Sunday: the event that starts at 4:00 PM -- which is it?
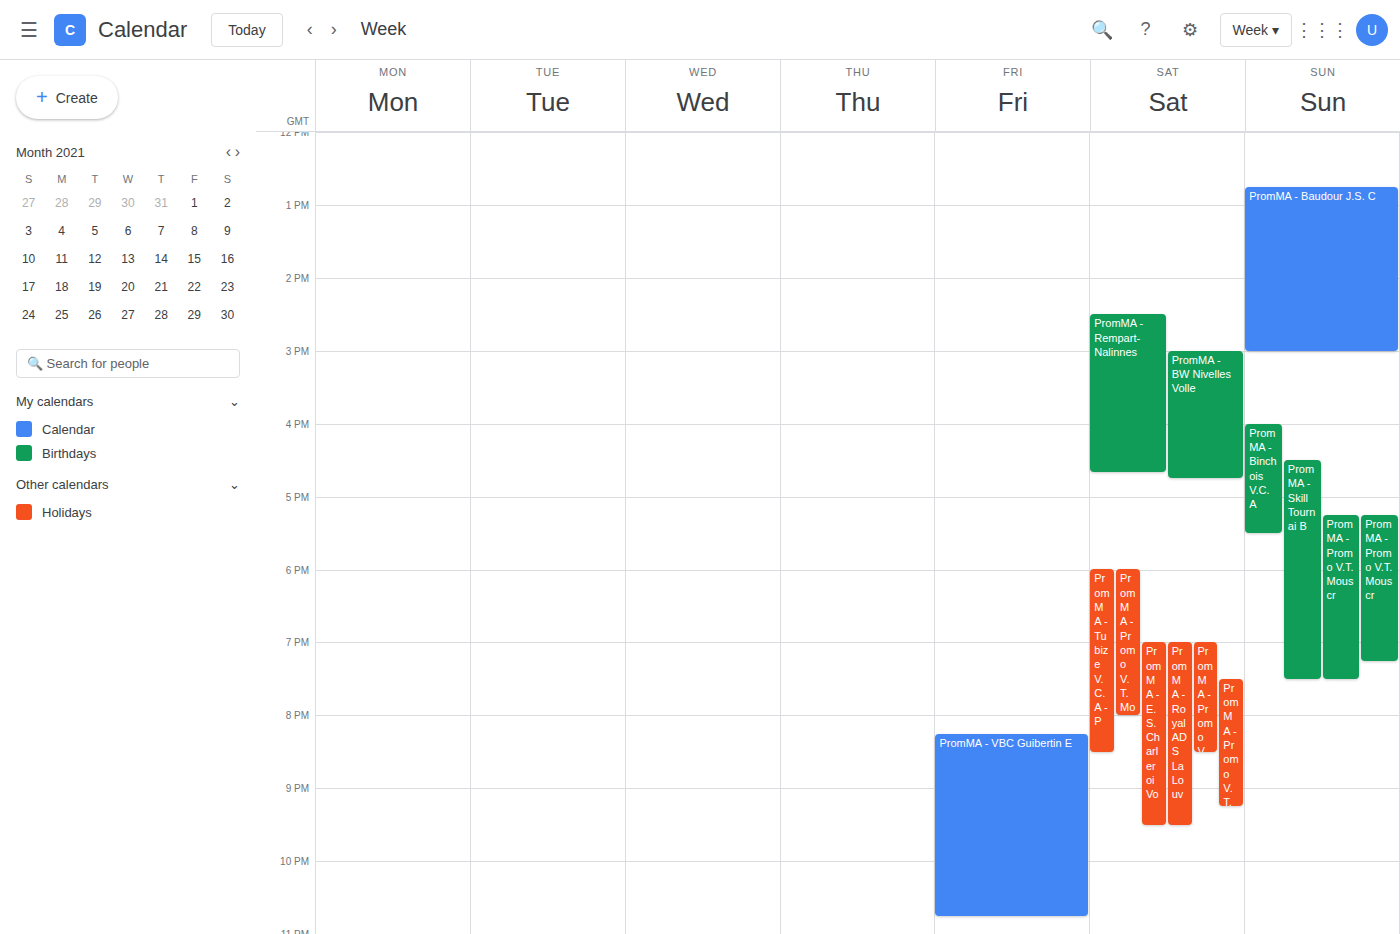
"PromMA - Binchois V.C. A"